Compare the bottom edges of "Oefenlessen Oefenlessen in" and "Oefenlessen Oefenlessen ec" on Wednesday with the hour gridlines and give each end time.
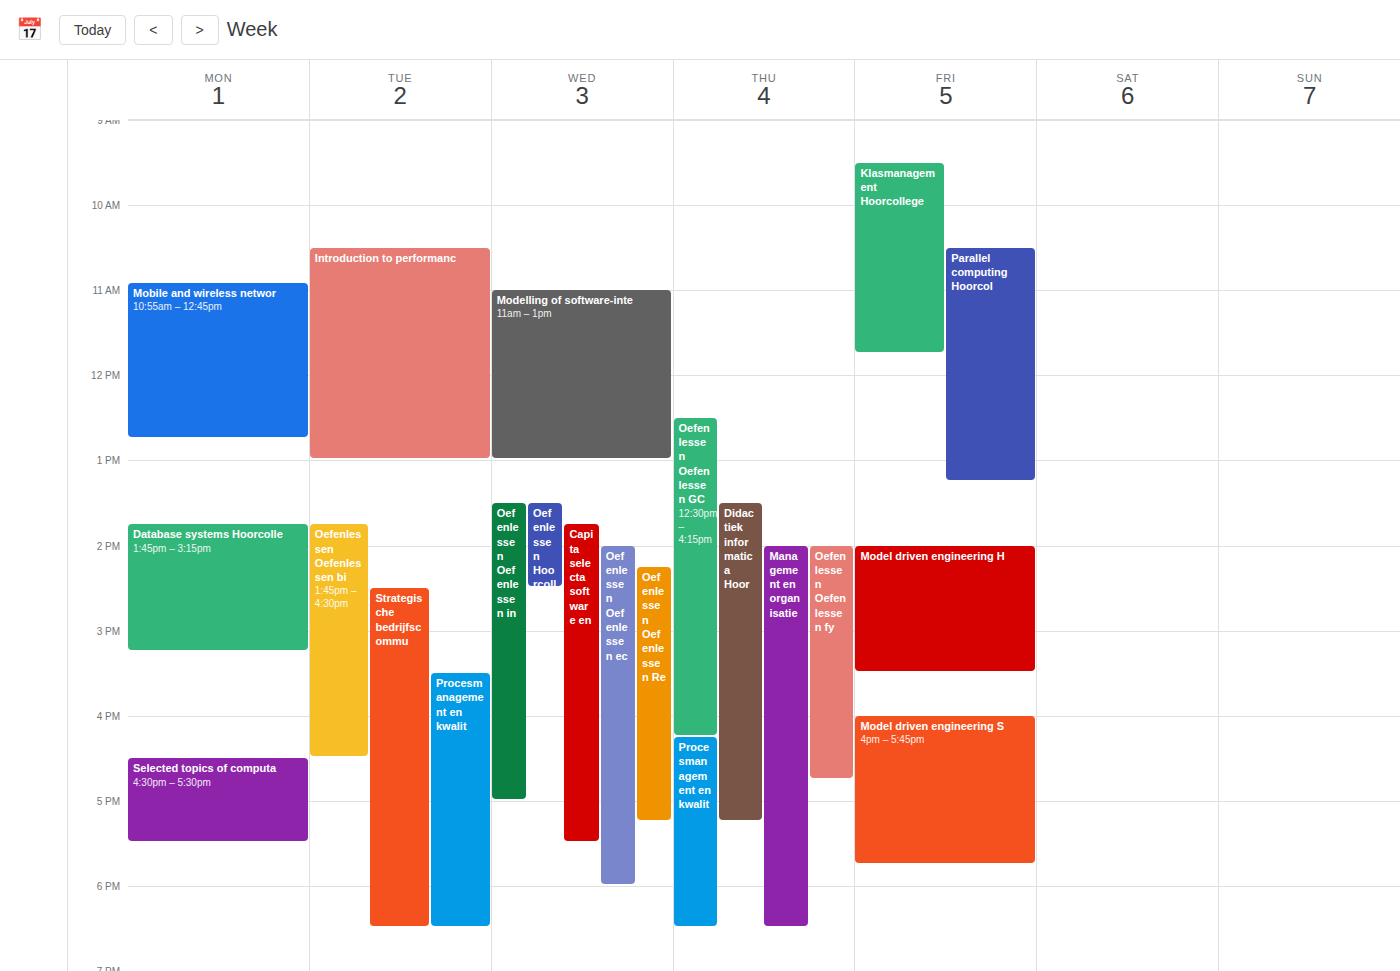
"Oefenlessen Oefenlessen in": 5:00 PM, exactly on the 5 PM line. "Oefenlessen Oefenlessen ec": 6:00 PM, exactly on the 6 PM line.